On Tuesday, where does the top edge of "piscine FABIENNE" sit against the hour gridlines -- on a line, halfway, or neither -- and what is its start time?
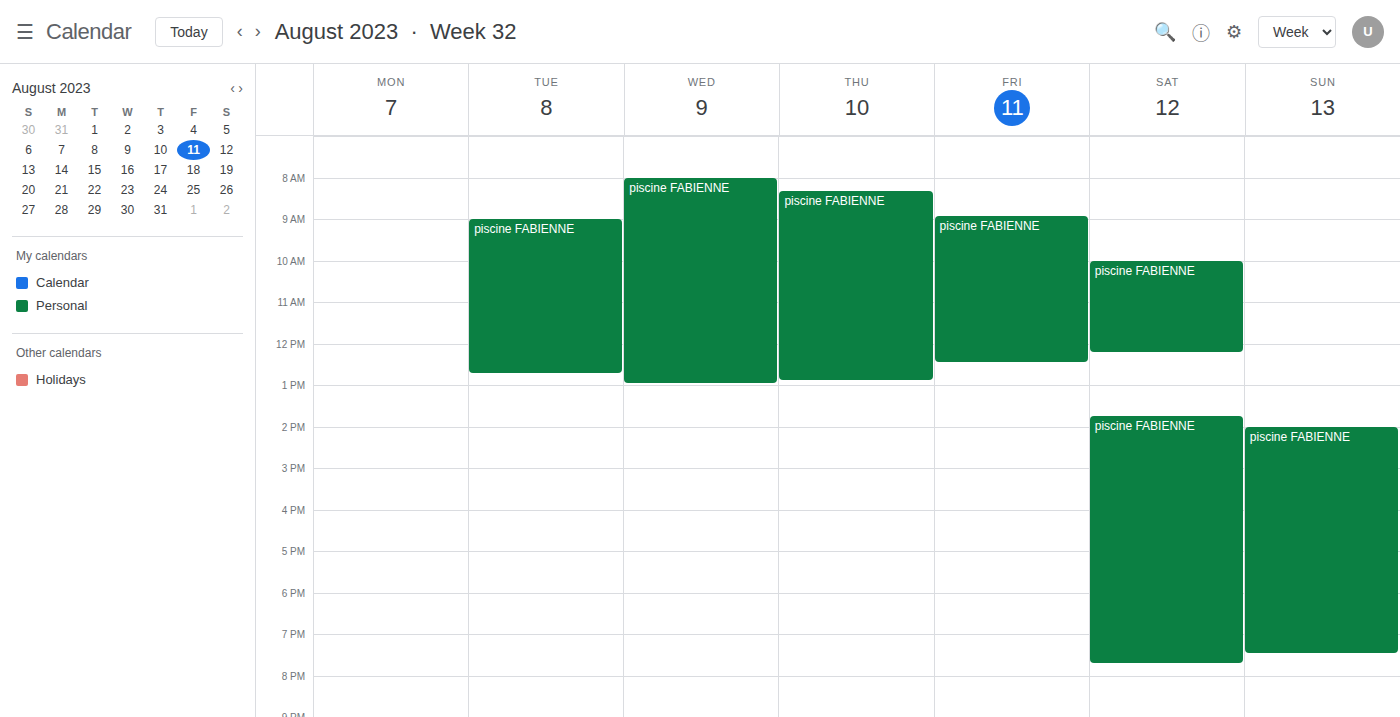
9:00 AM -- exactly on the 9 AM line.